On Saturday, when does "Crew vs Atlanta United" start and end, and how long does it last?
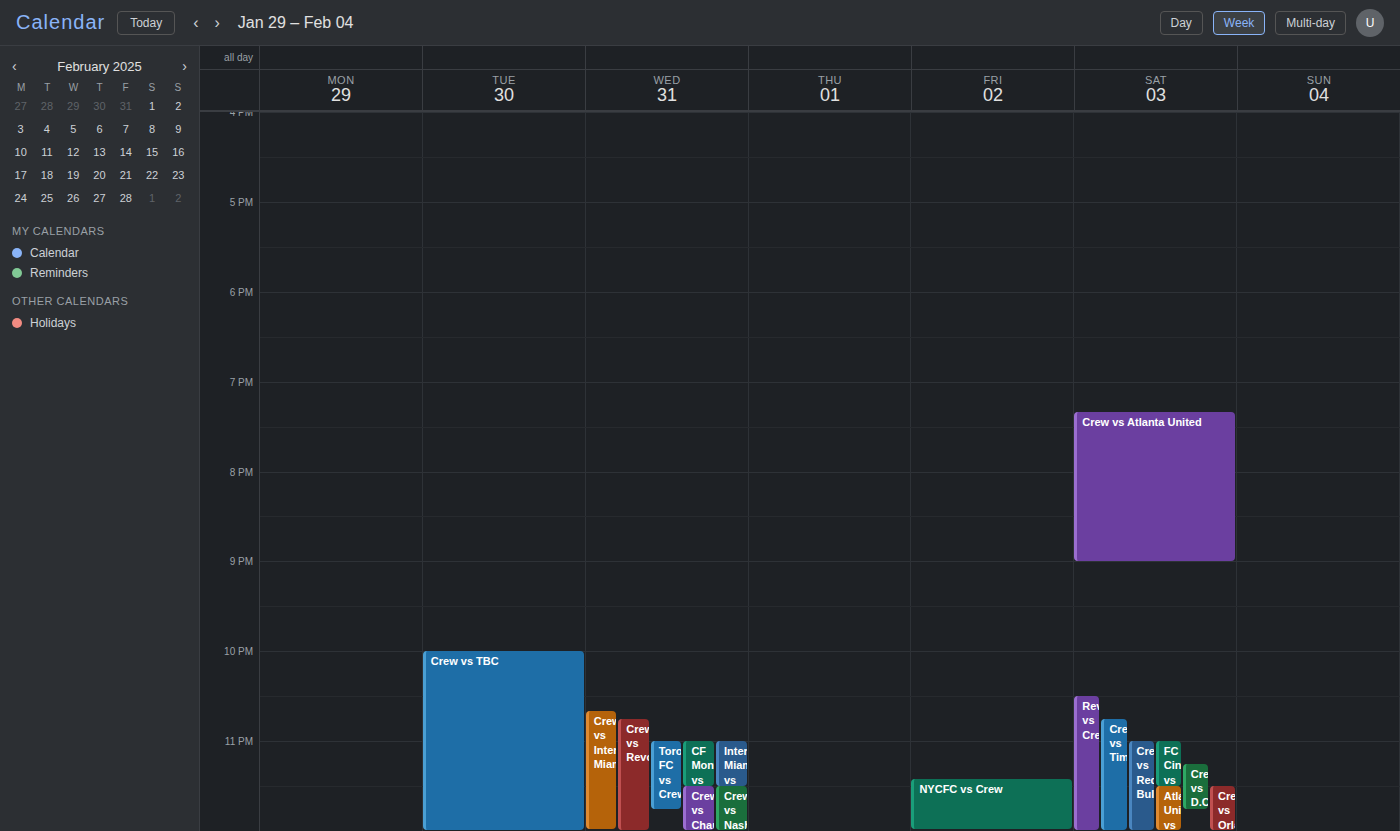
7:20 PM to 9:00 PM, 1 hour 40 minutes